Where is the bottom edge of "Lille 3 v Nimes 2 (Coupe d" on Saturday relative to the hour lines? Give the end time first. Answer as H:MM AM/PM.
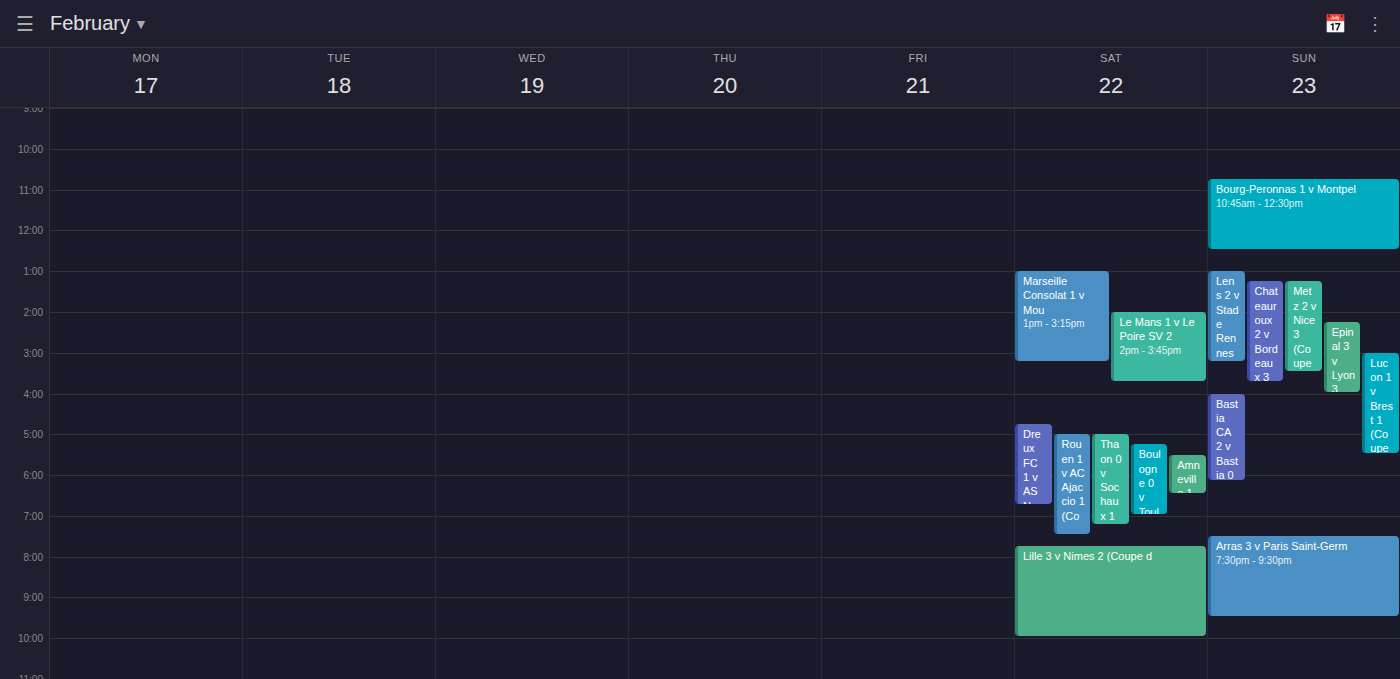
10:00 PM -- exactly on the 10 PM line.